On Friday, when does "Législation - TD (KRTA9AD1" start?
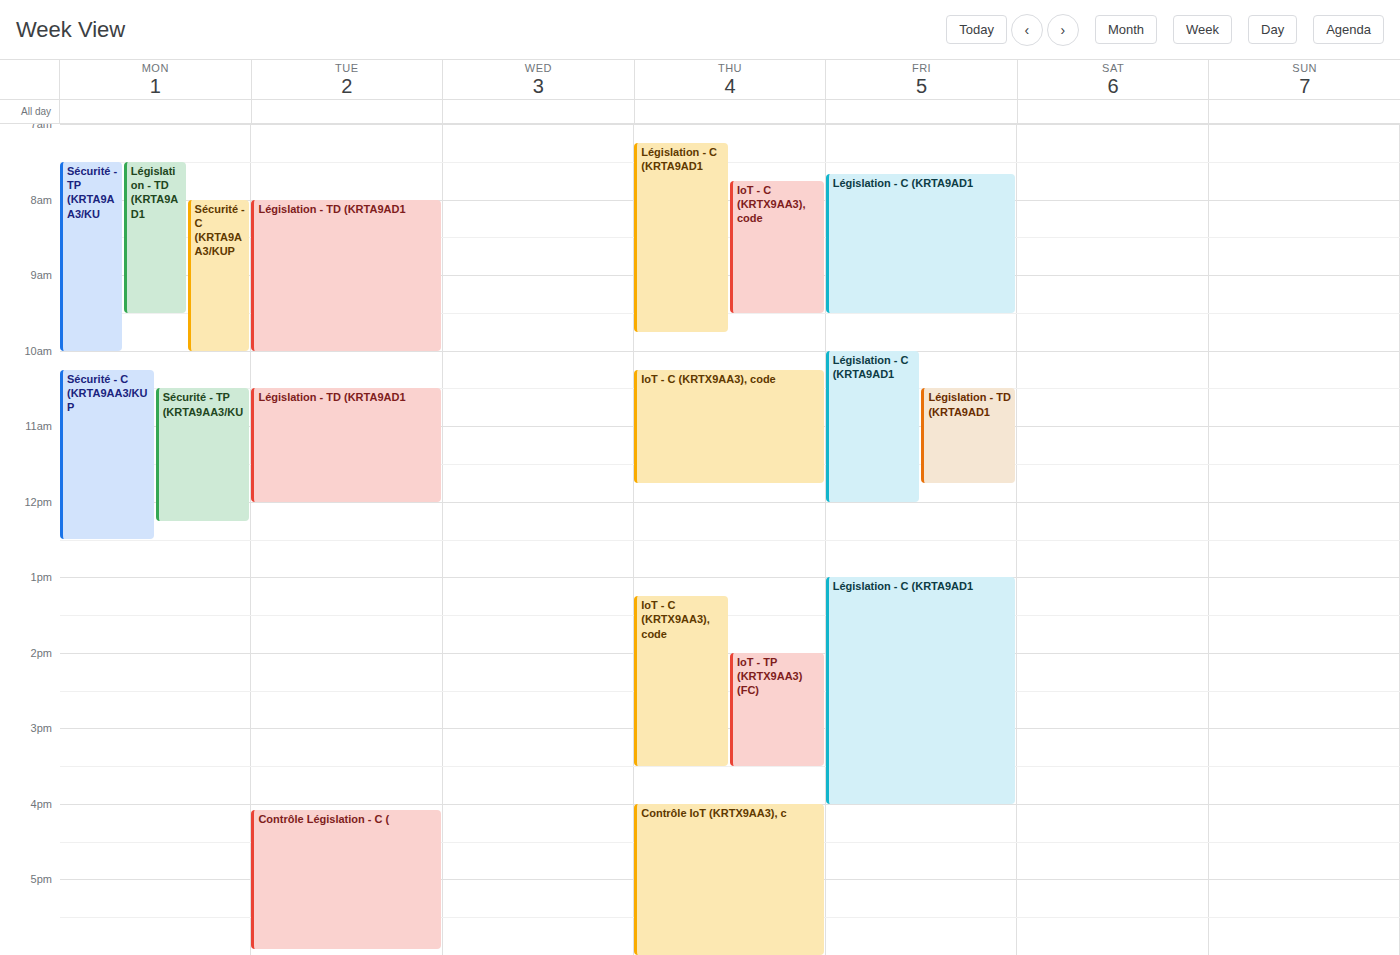
10:30 AM